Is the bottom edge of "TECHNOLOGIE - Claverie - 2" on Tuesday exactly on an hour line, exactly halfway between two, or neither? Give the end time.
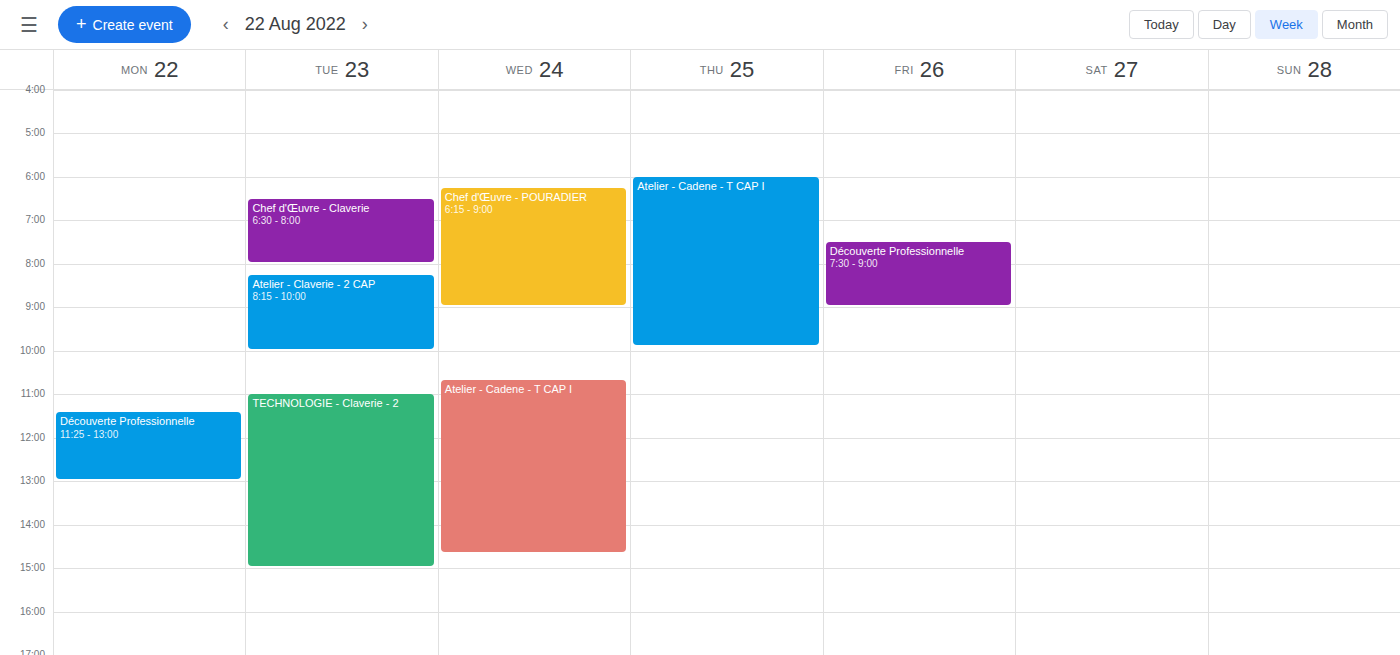
3:00 PM -- exactly on the 3 PM line.